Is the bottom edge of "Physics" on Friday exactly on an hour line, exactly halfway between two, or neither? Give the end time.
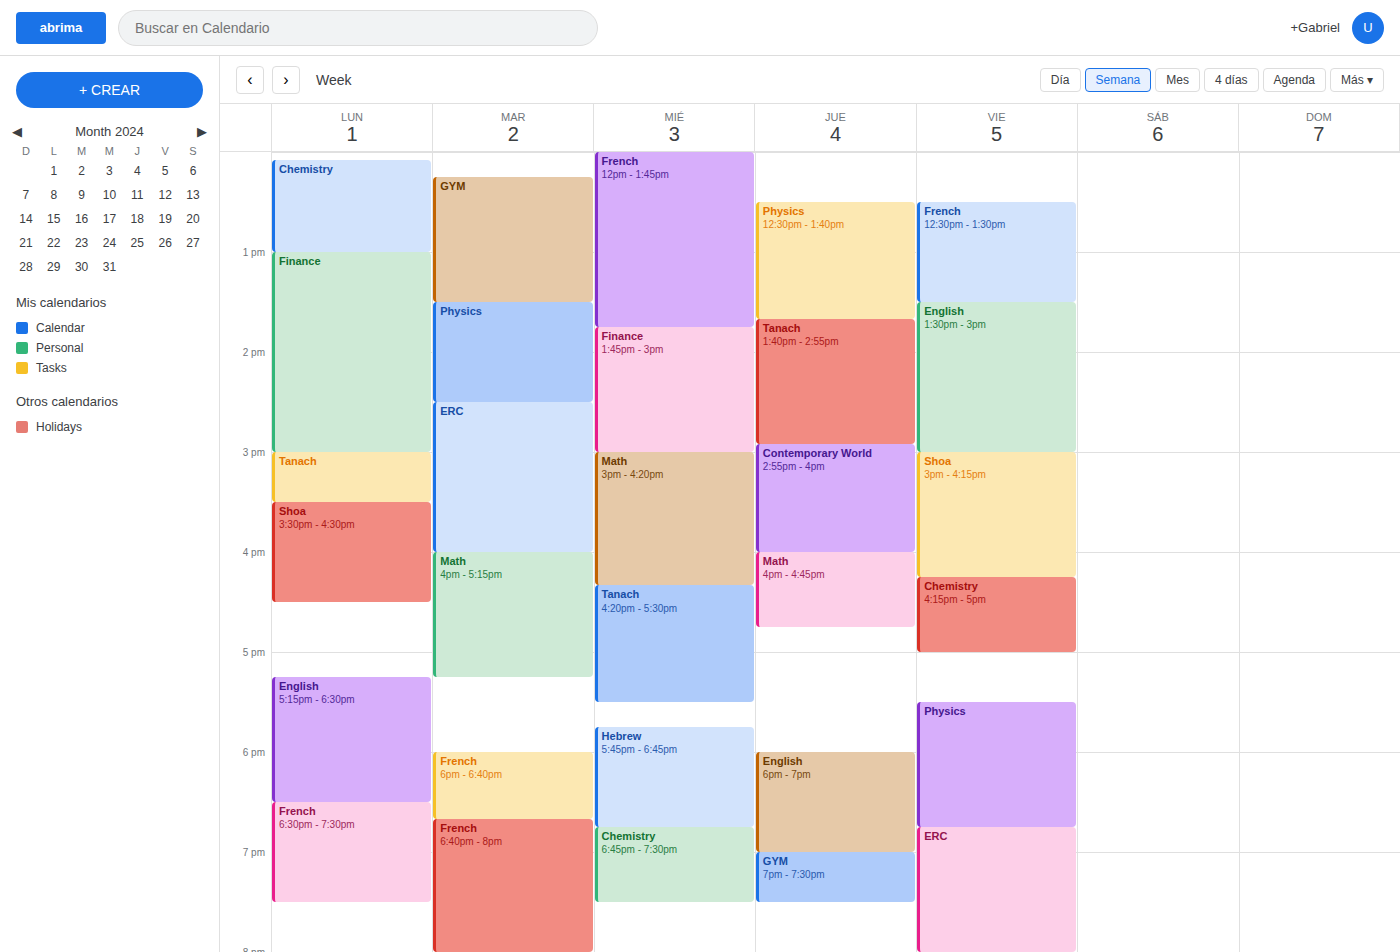
6:45 PM -- neither: three quarters of the way from the 6 PM line to the 7 PM line.